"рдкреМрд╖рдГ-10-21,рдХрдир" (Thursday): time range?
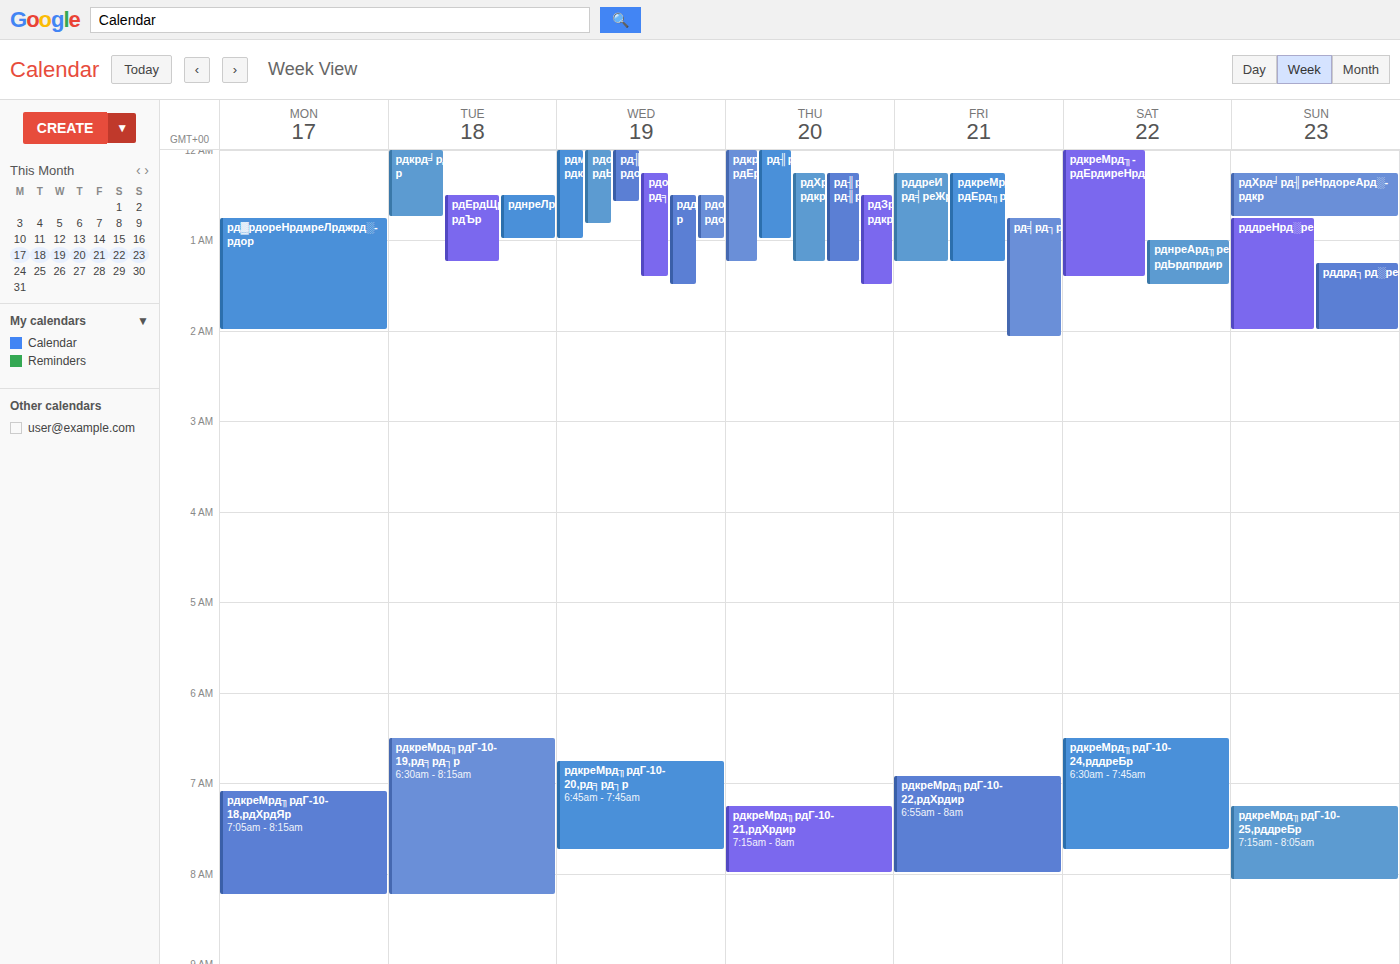
7:15 AM to 8:00 AM